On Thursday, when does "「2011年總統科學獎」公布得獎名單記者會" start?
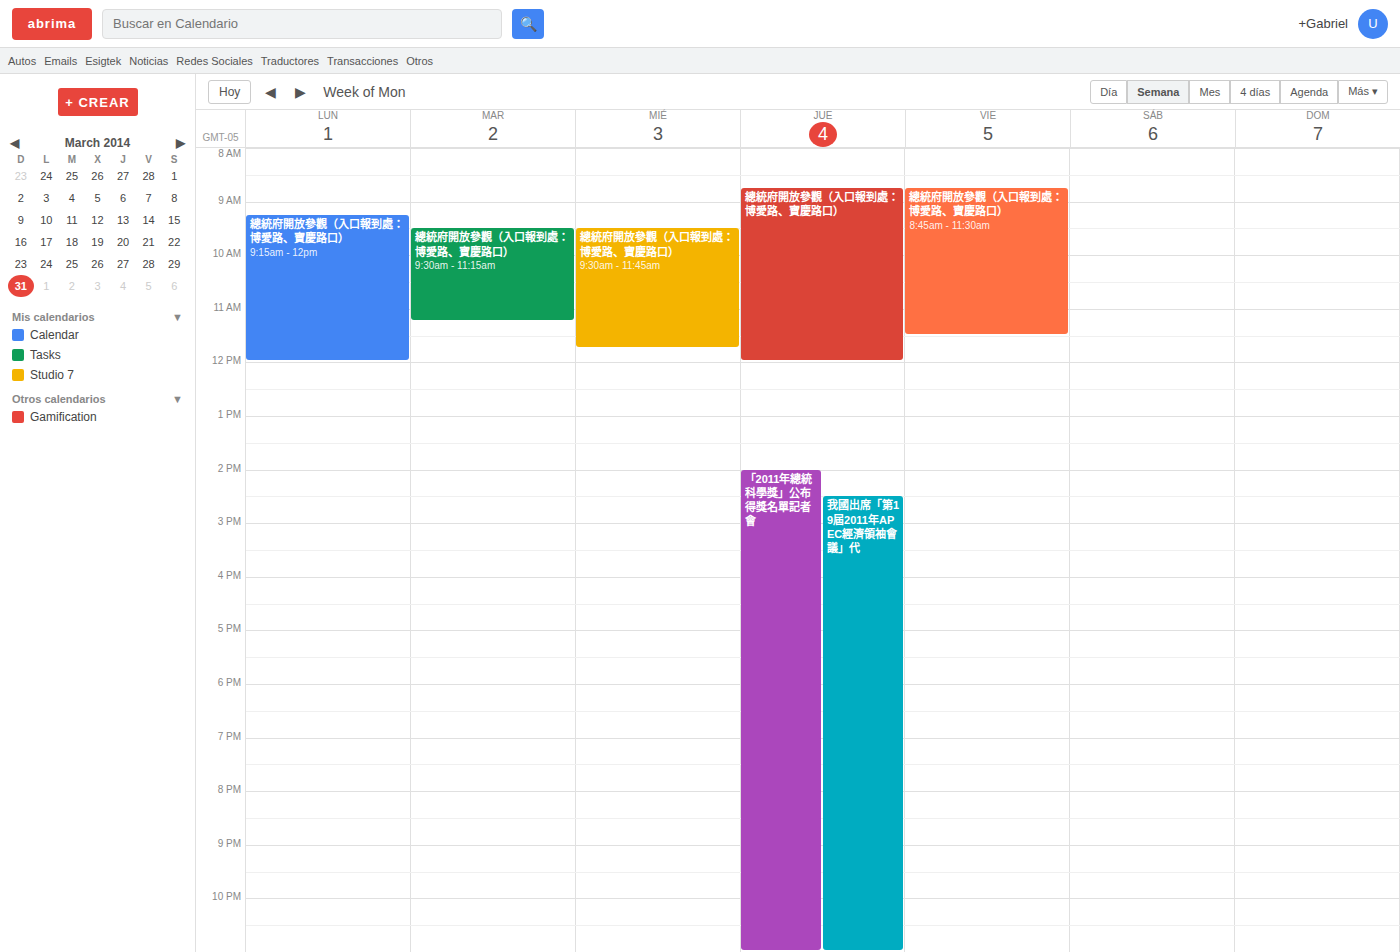
14:00